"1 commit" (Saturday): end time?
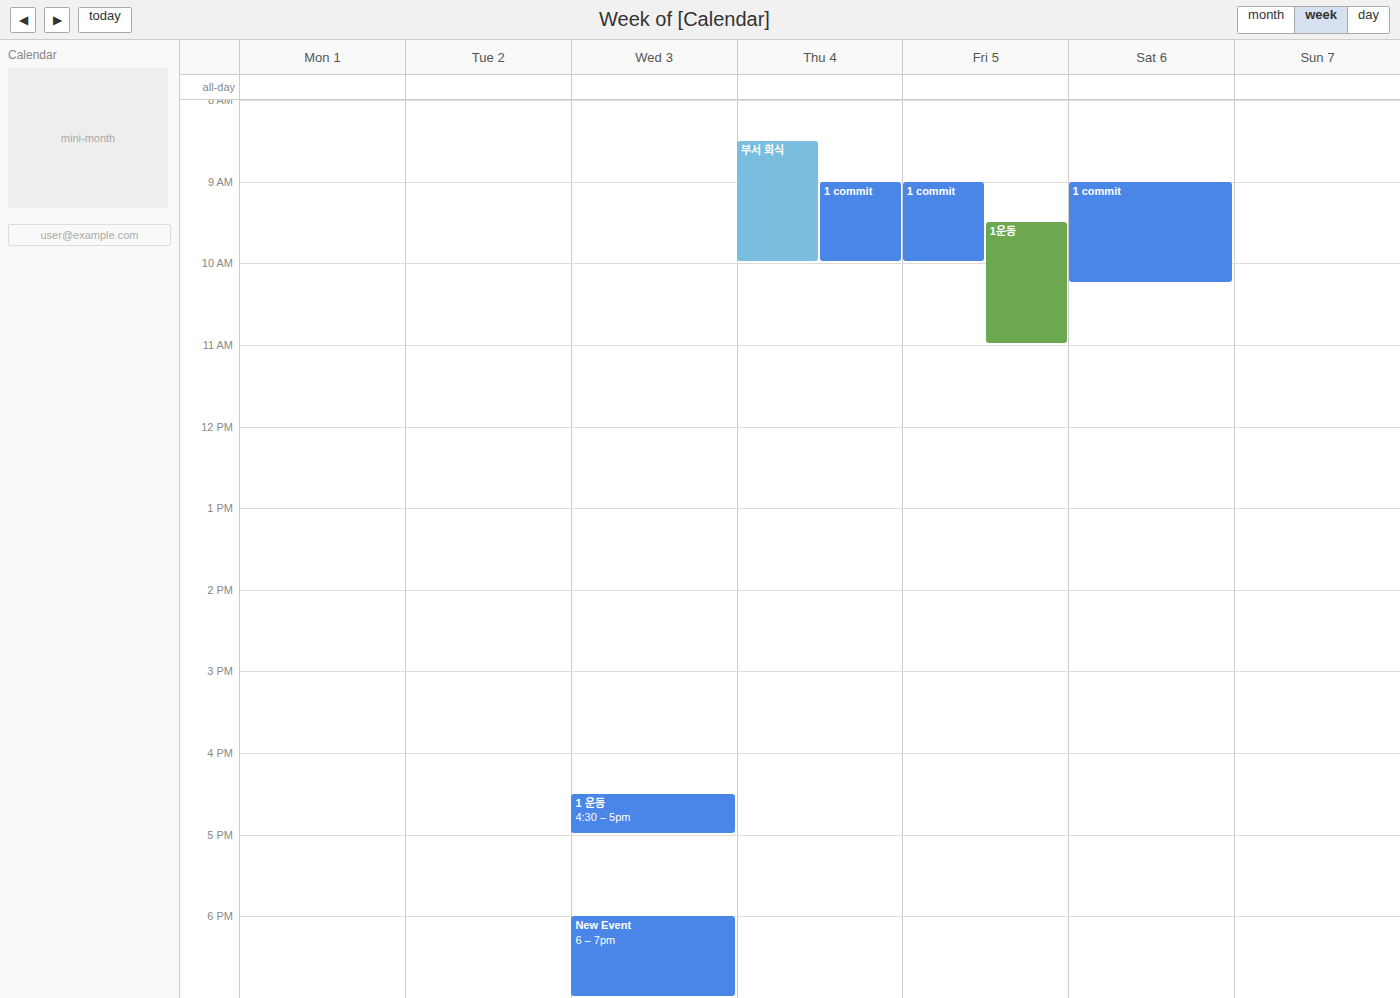
10:15 AM